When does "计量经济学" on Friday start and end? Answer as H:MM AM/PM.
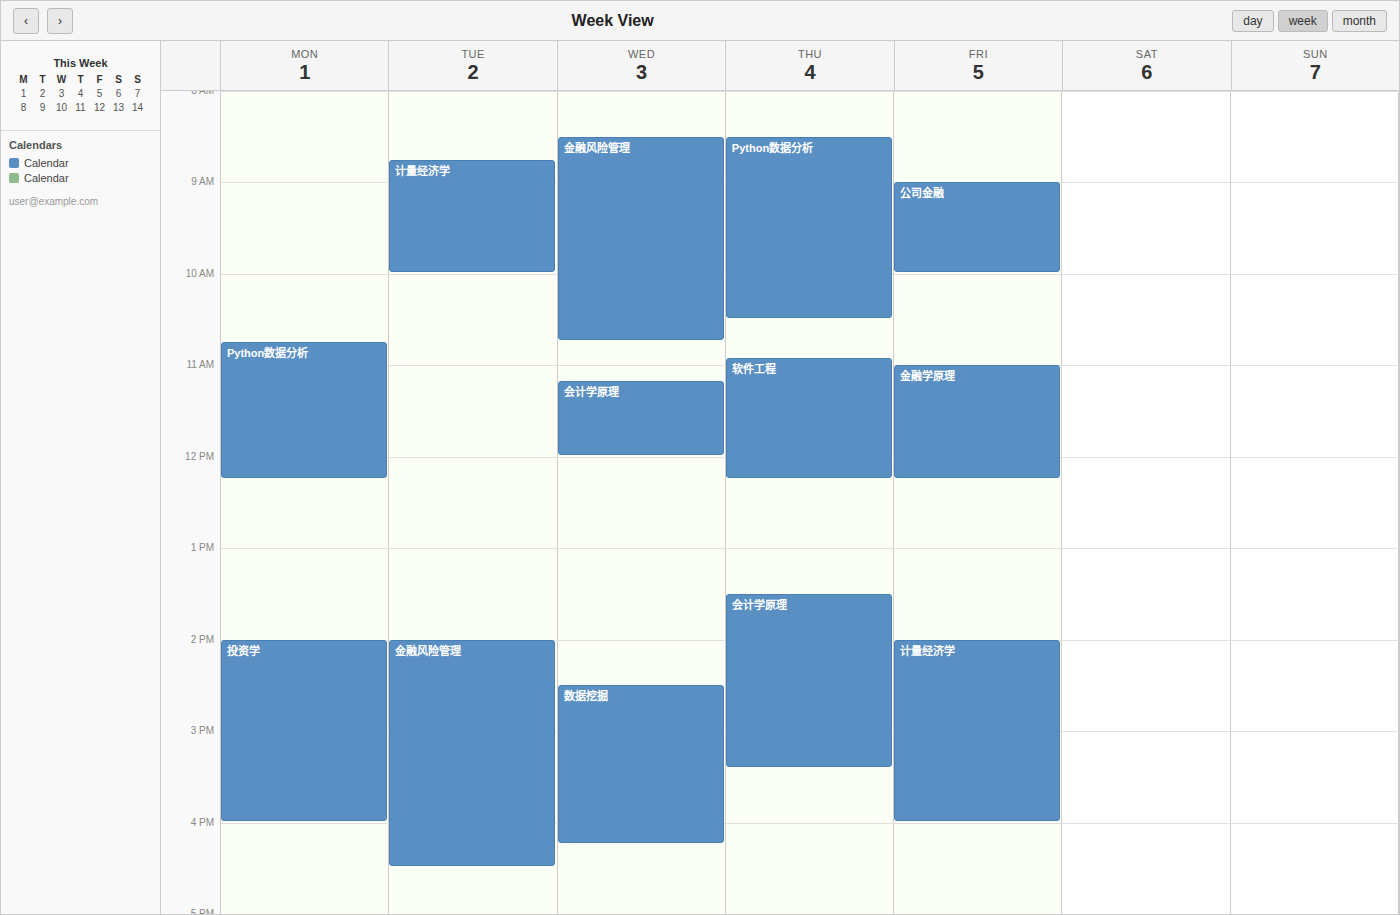
2:00 PM to 4:00 PM